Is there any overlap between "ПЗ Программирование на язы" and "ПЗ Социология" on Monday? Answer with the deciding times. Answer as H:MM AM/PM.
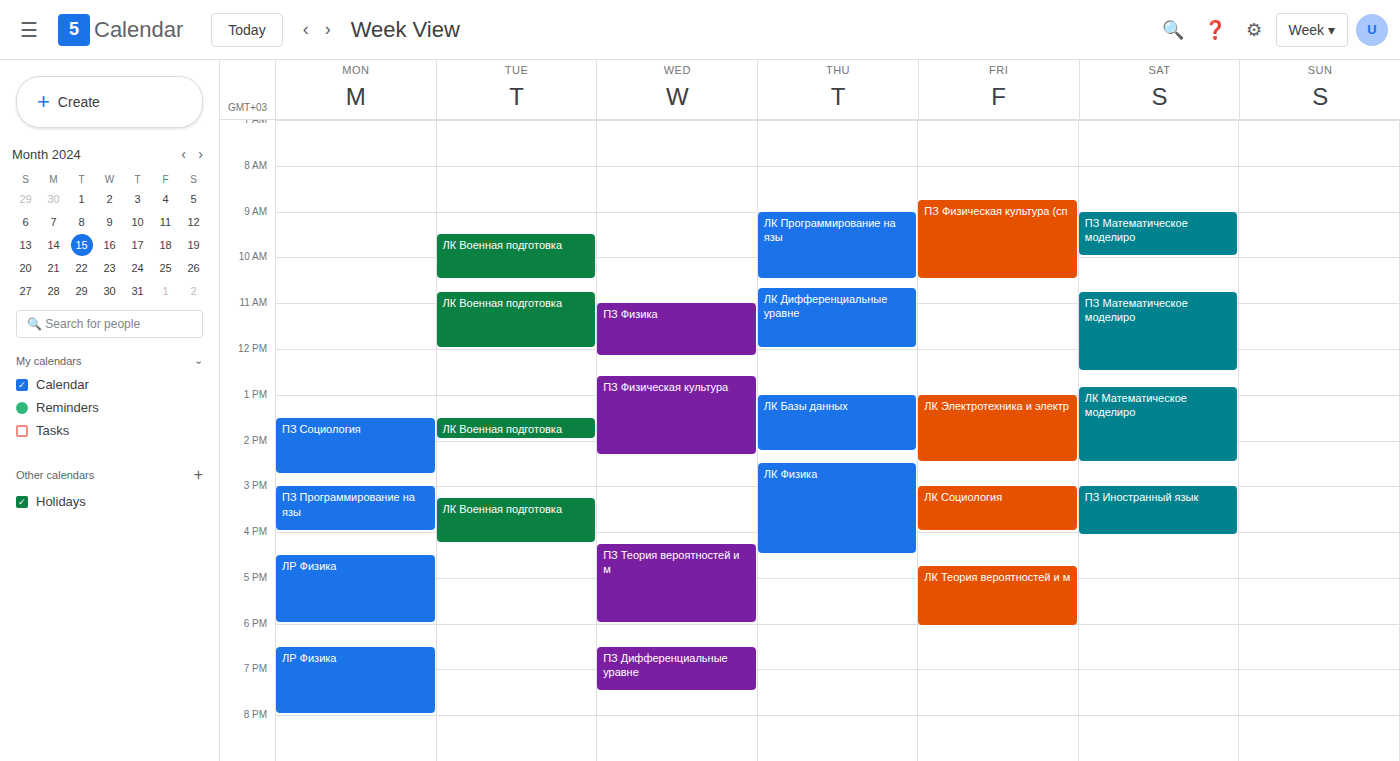
"ПЗ Социология" ends at 2:45 PM and "ПЗ Программирование на язы" starts at 3:00 PM -- no overlap.